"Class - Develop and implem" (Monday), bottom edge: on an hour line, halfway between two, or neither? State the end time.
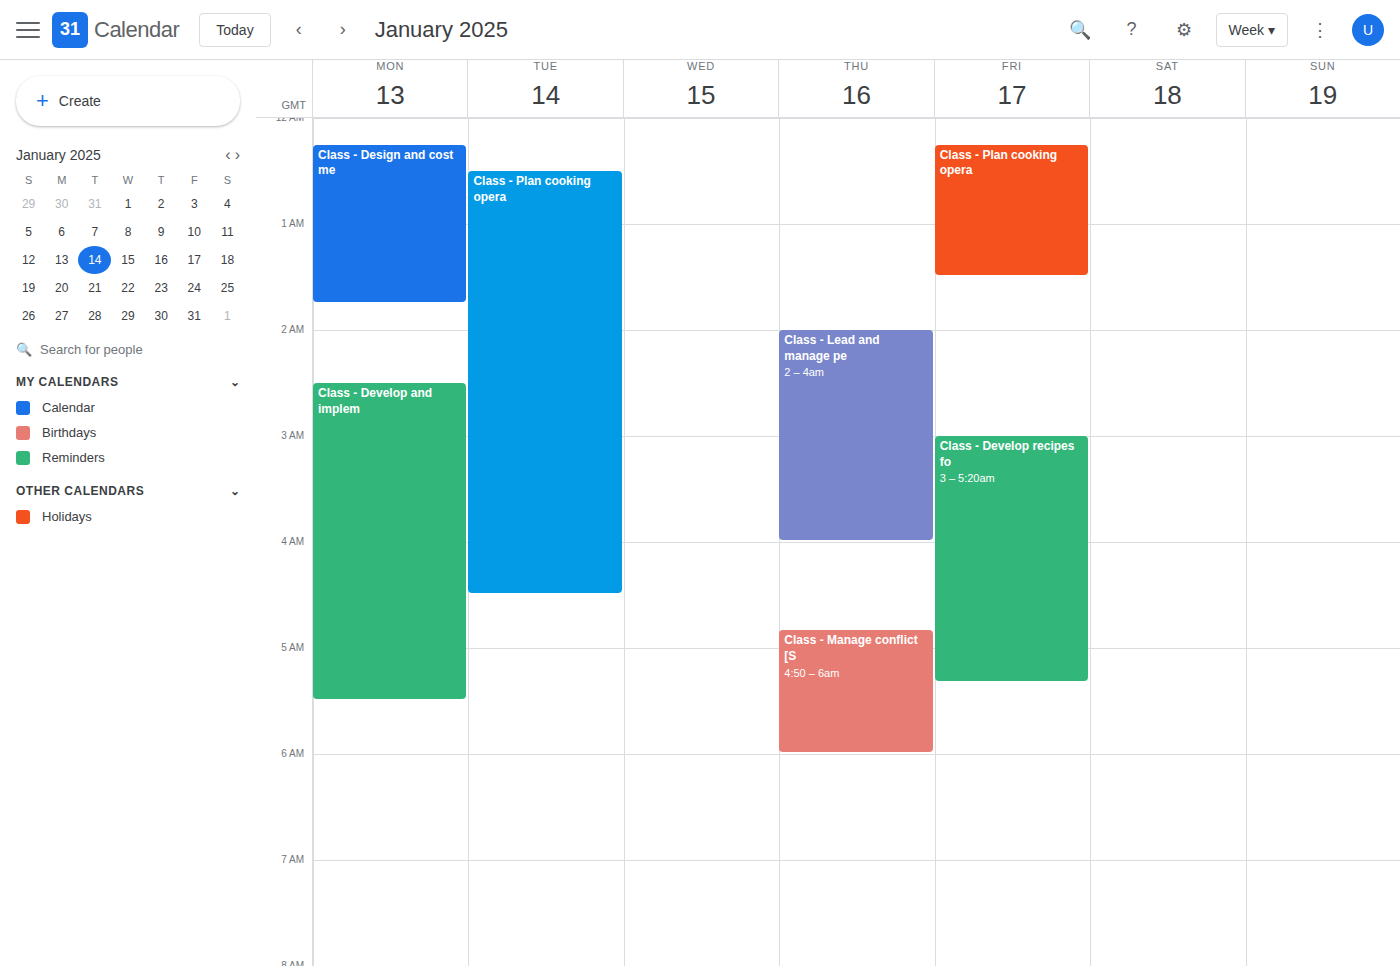
05:30 -- halfway between the 05:00 and 06:00 lines.